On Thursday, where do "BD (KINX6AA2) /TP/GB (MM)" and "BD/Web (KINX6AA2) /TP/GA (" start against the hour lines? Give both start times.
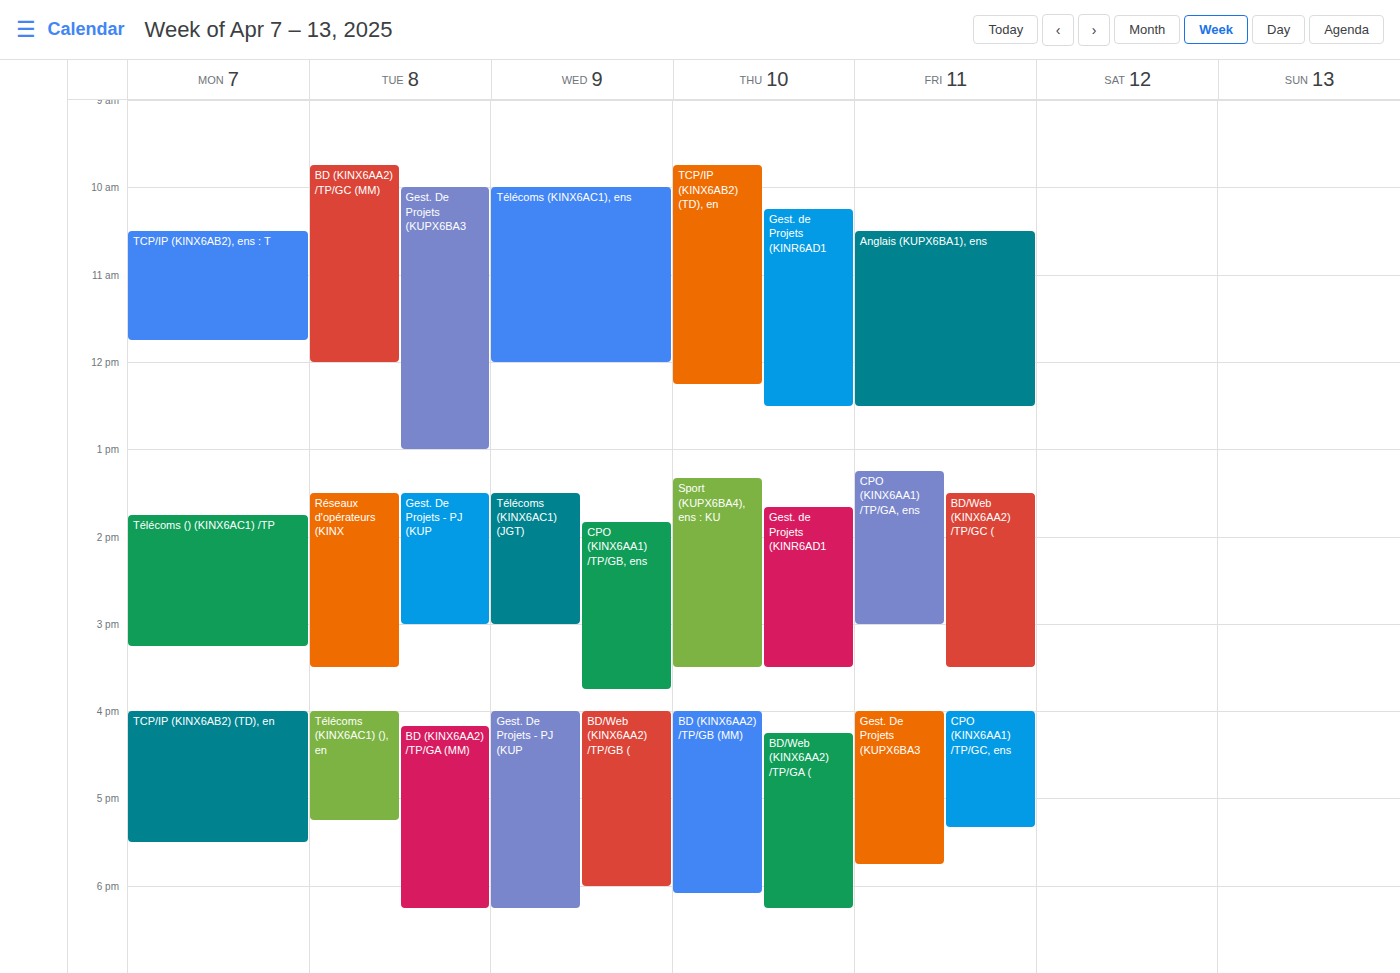
"BD (KINX6AA2) /TP/GB (MM)": 16:00, exactly on the 16:00 line. "BD/Web (KINX6AA2) /TP/GA (": 16:15, neither: a quarter of the way from the 16:00 line to the 17:00 line.